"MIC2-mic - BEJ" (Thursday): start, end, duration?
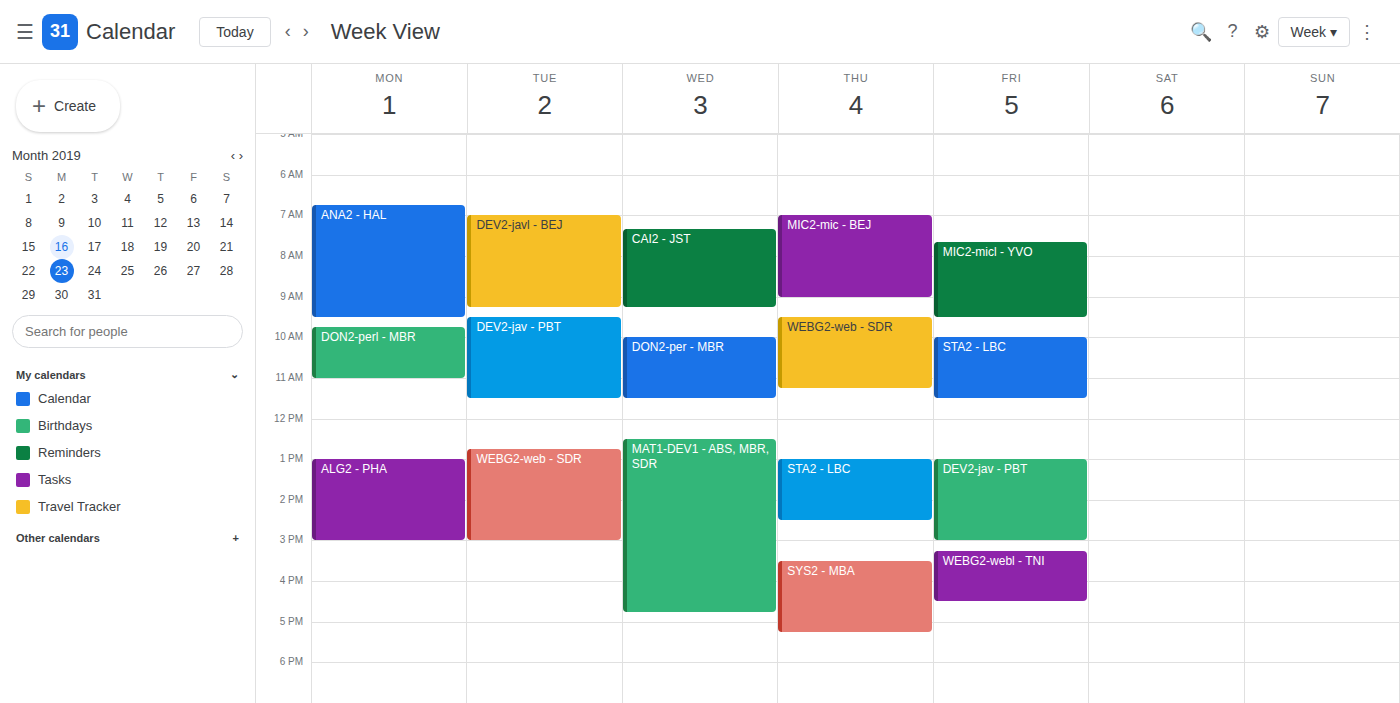
07:00 to 09:00, 2 hours